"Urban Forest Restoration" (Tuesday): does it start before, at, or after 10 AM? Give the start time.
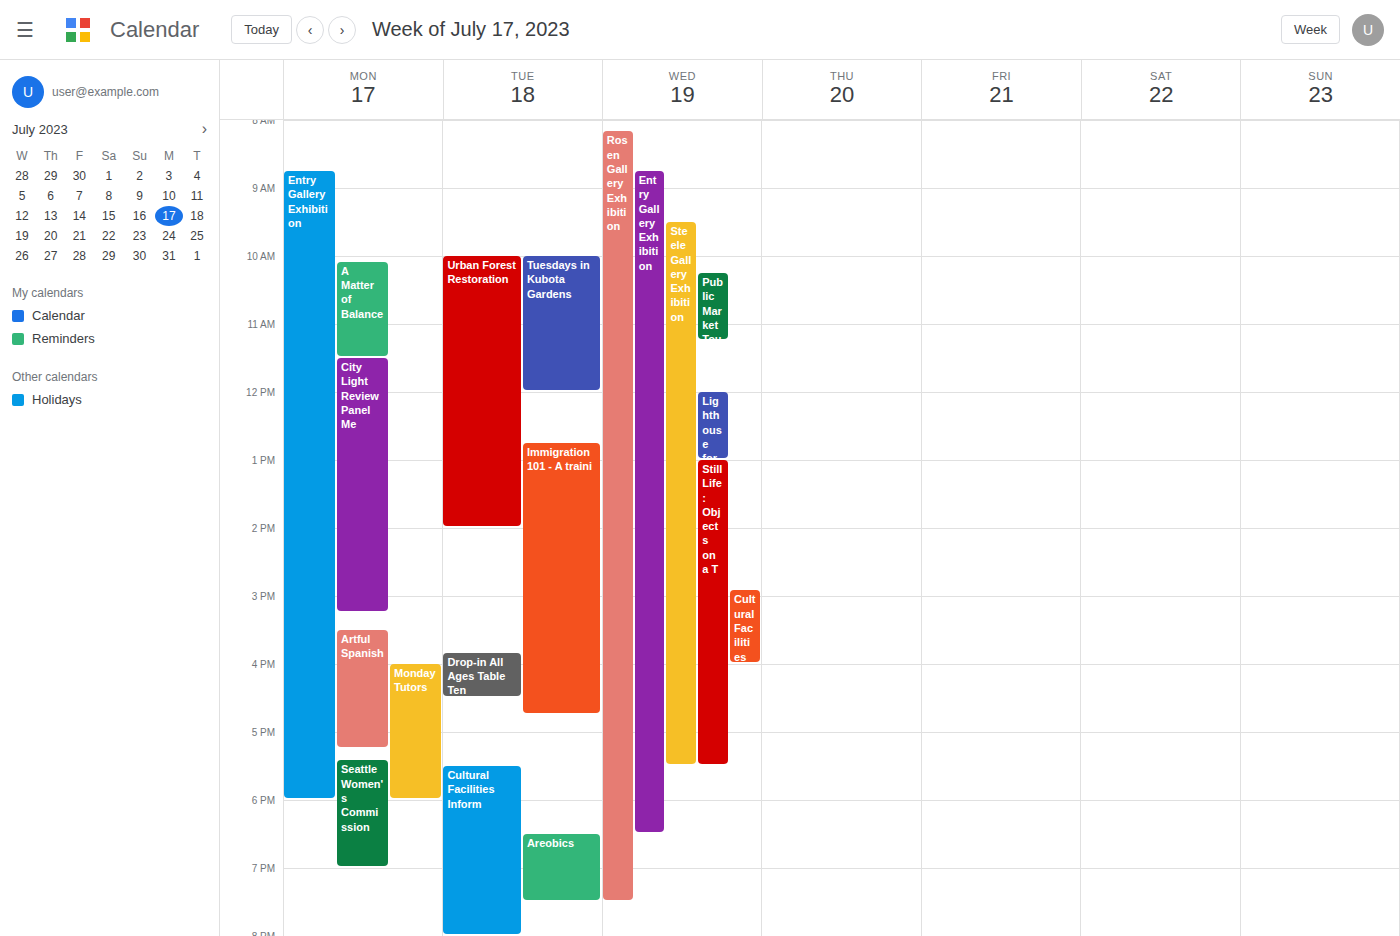
10:00 AM -- exactly at 10 AM, on the 10 AM line.